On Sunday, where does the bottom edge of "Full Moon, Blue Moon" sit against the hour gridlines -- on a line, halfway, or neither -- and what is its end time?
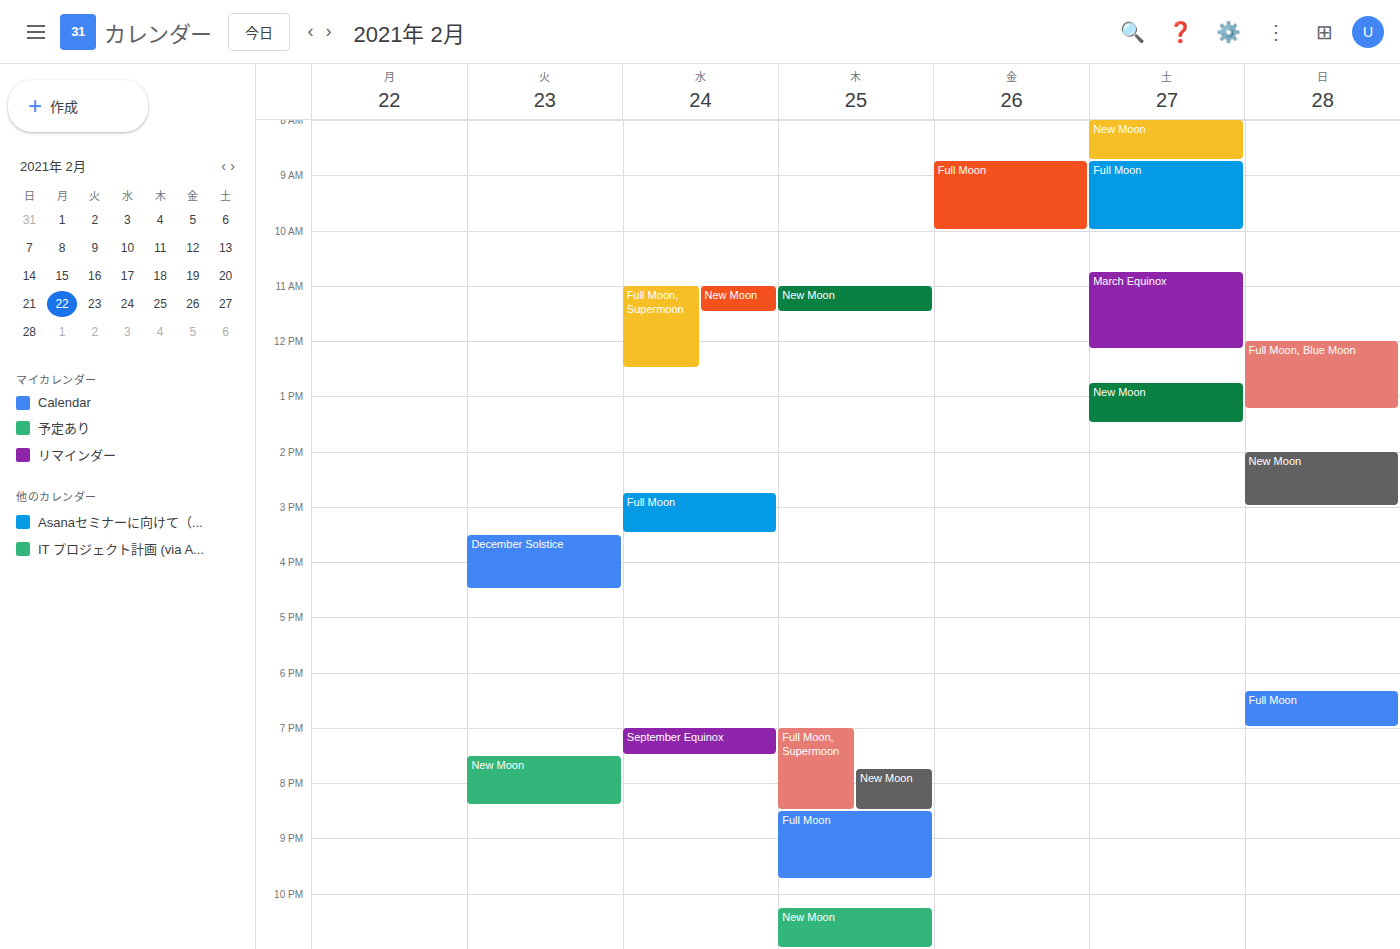
1:15 PM -- neither: a quarter of the way from the 1 PM line to the 2 PM line.